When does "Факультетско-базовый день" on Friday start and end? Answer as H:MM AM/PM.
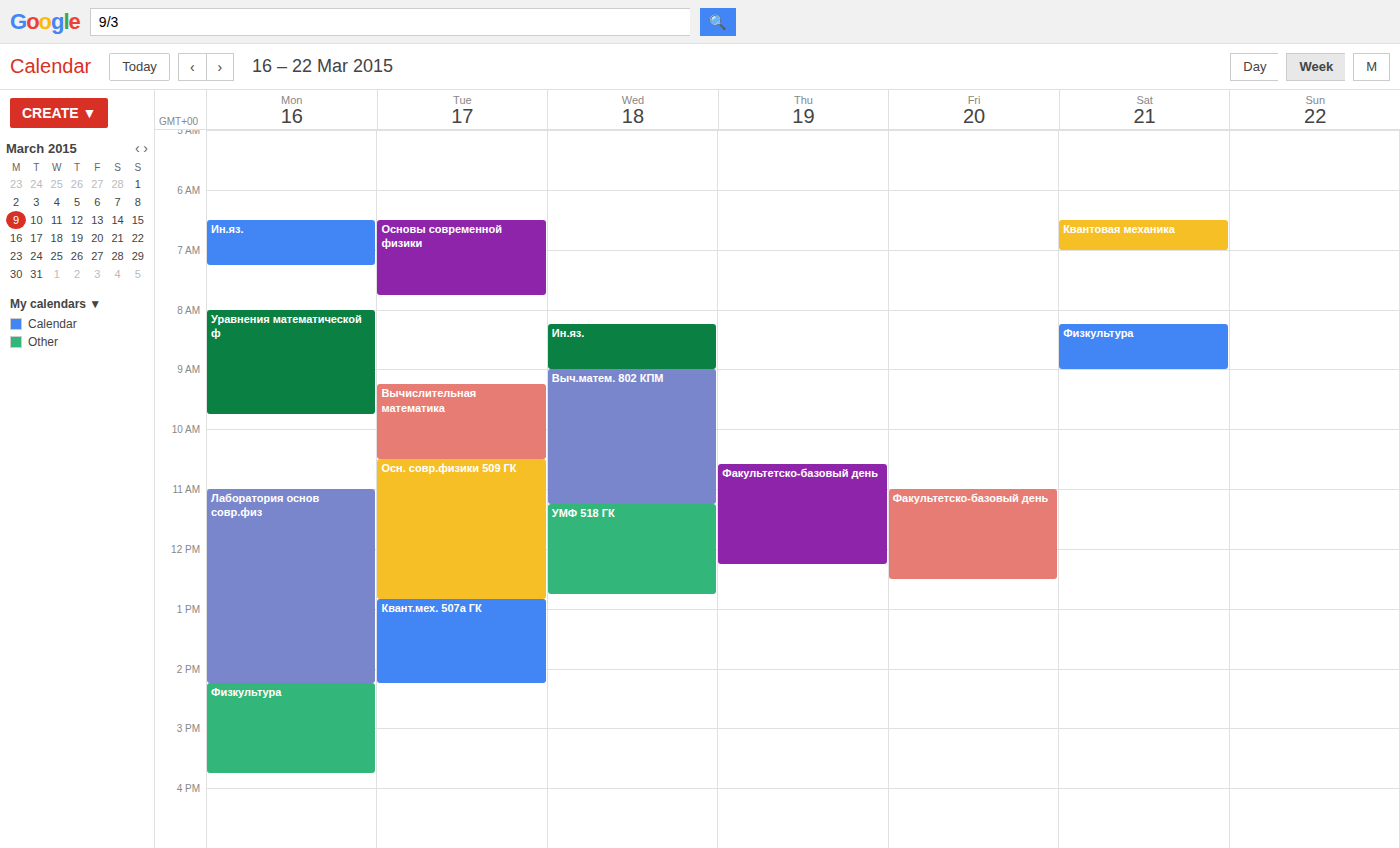
11:00 AM to 12:30 PM